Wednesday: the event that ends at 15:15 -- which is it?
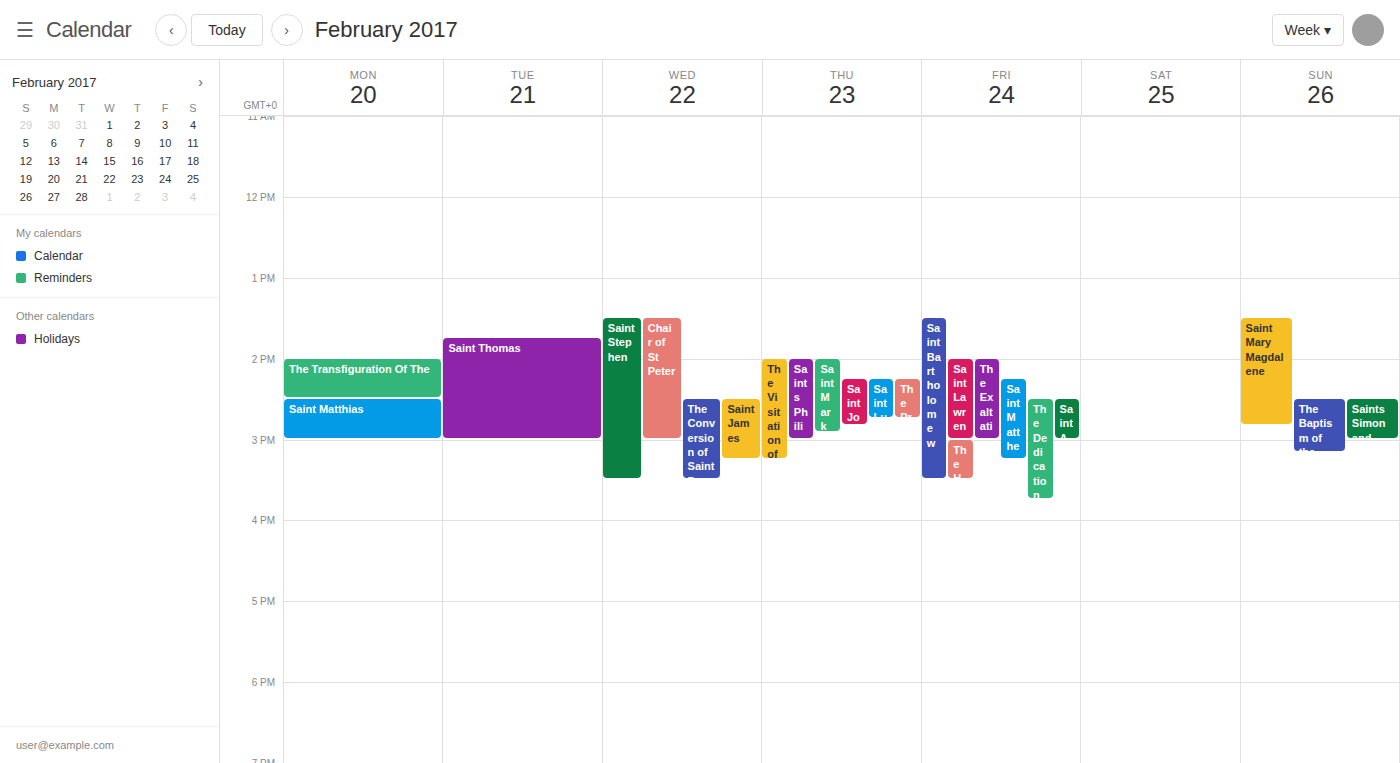
"Saint James"